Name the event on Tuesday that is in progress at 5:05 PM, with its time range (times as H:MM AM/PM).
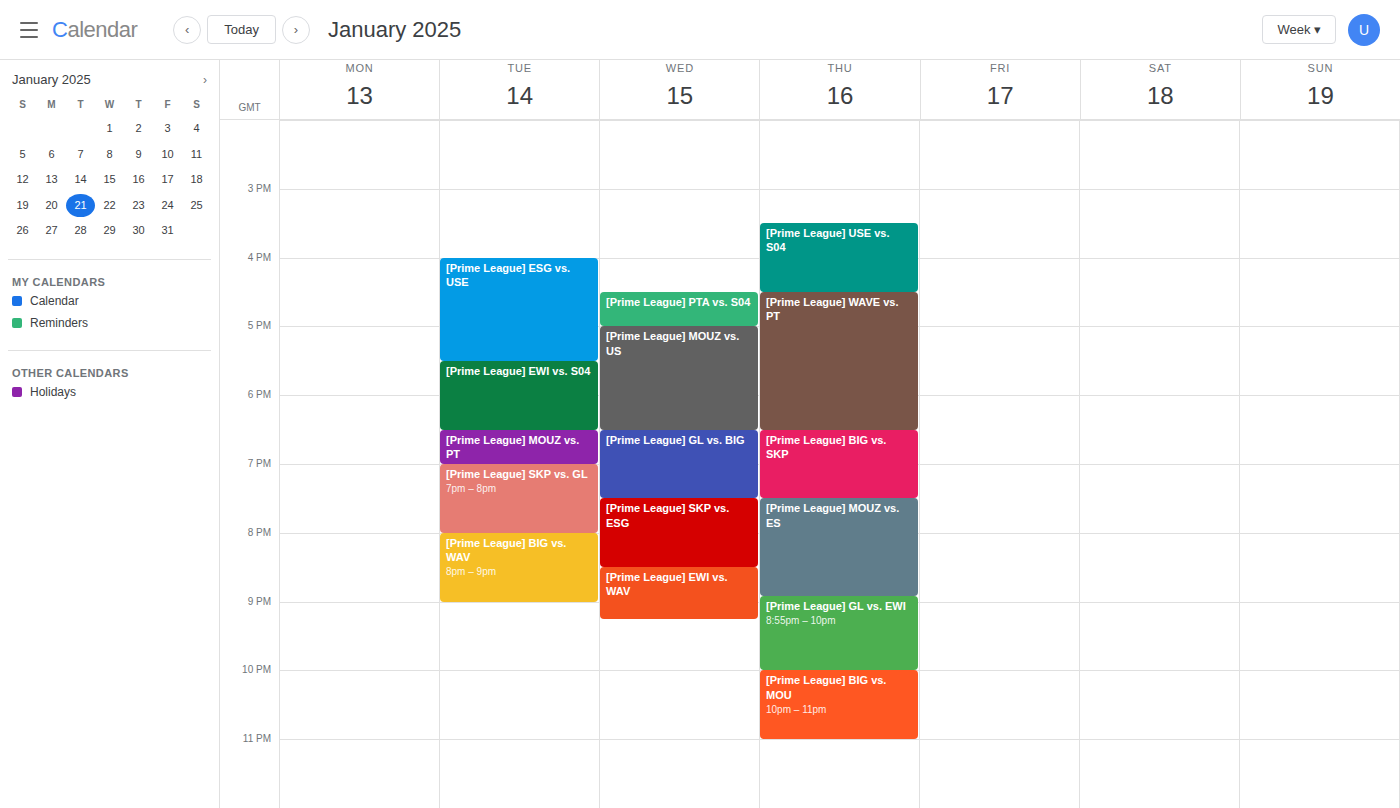
"[Prime League] ESG vs. USE", 4:00 PM to 5:30 PM